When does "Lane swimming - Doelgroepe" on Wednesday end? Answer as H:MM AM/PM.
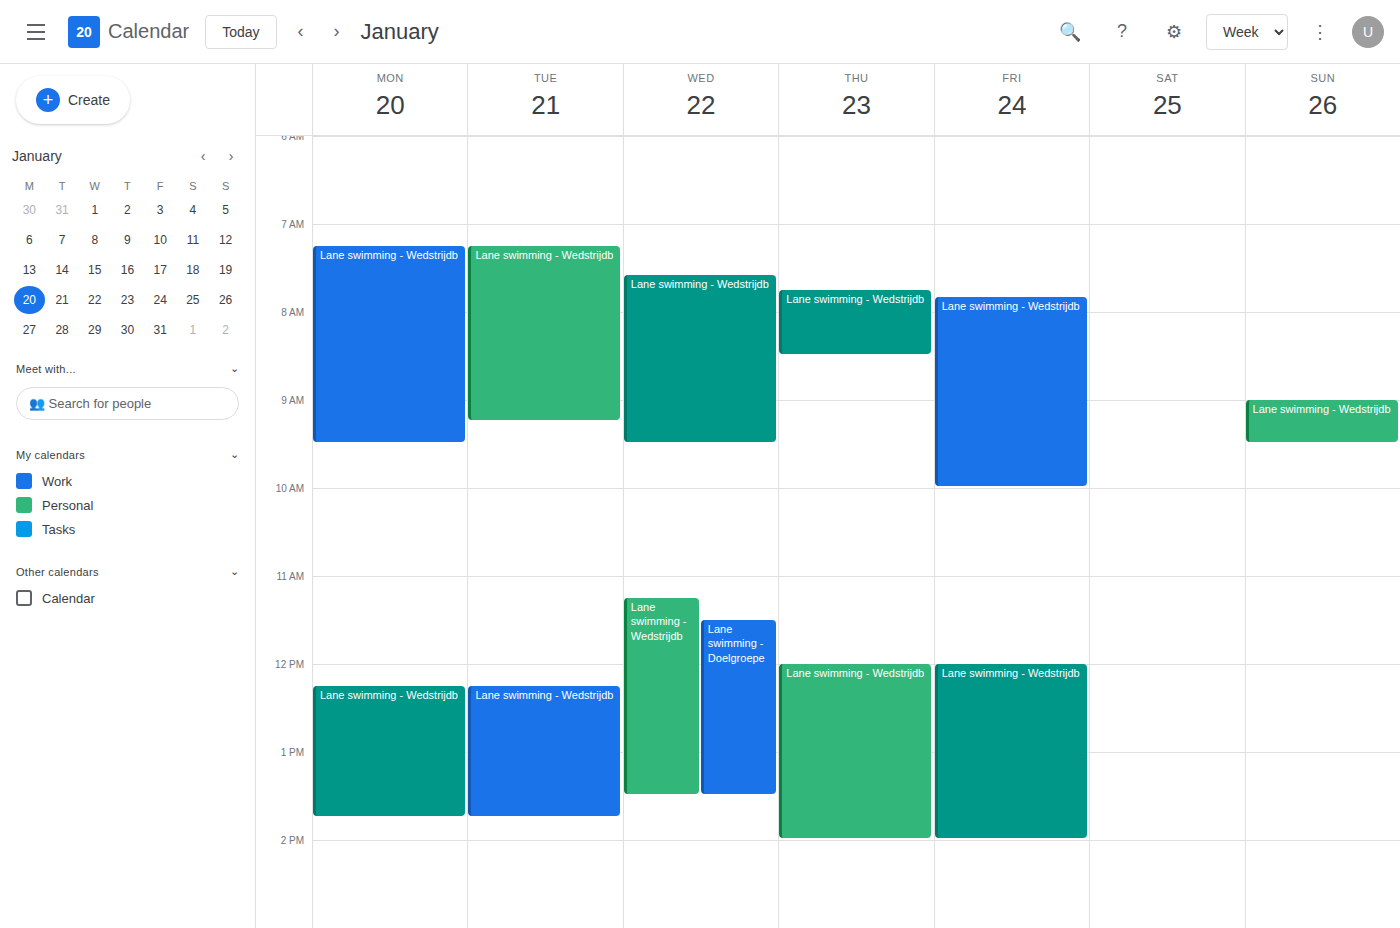
1:30 PM